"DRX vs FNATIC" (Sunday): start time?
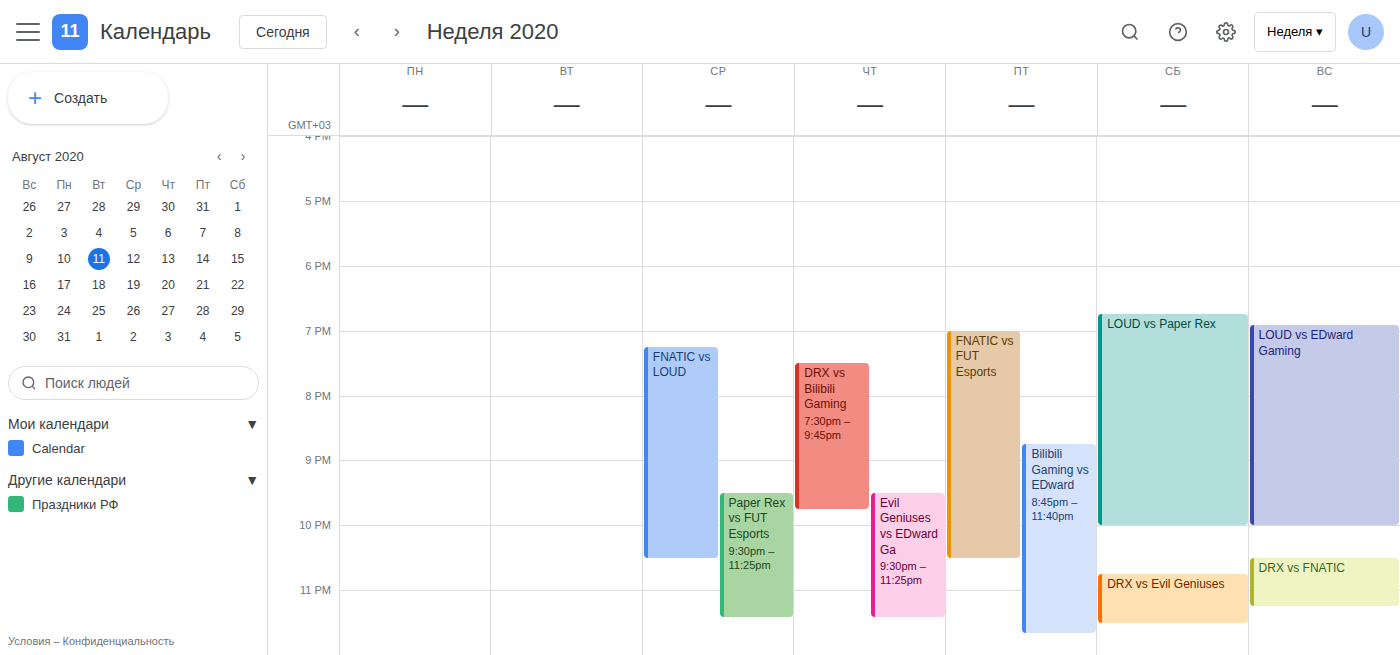
10:30 PM